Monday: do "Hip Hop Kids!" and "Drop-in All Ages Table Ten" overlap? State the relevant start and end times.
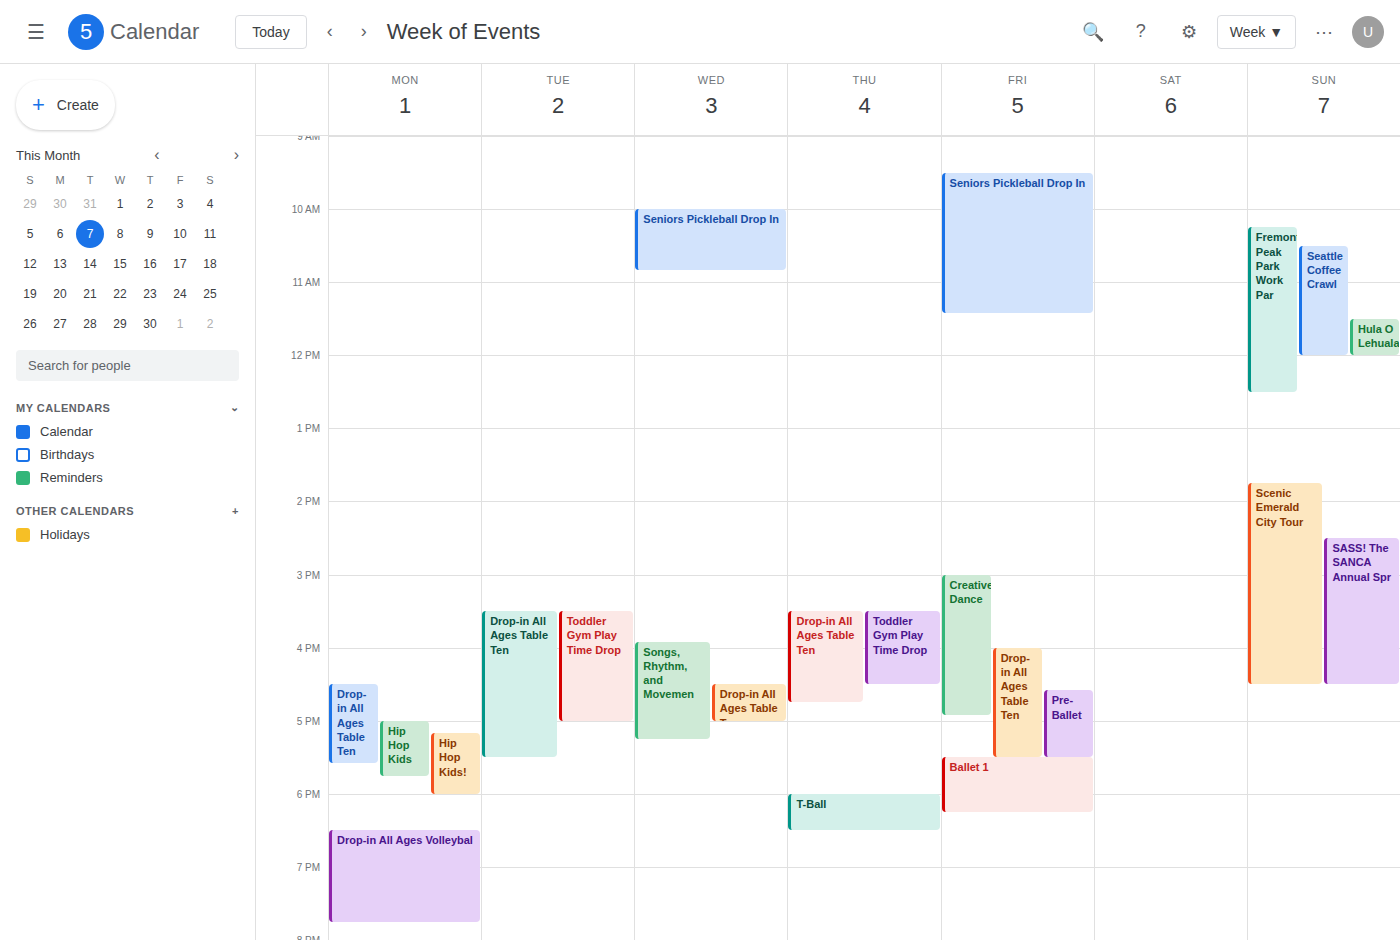
"Hip Hop Kids!" starts at 5:10 PM, before "Drop-in All Ages Table Ten" ends at 5:35 PM -- they overlap.